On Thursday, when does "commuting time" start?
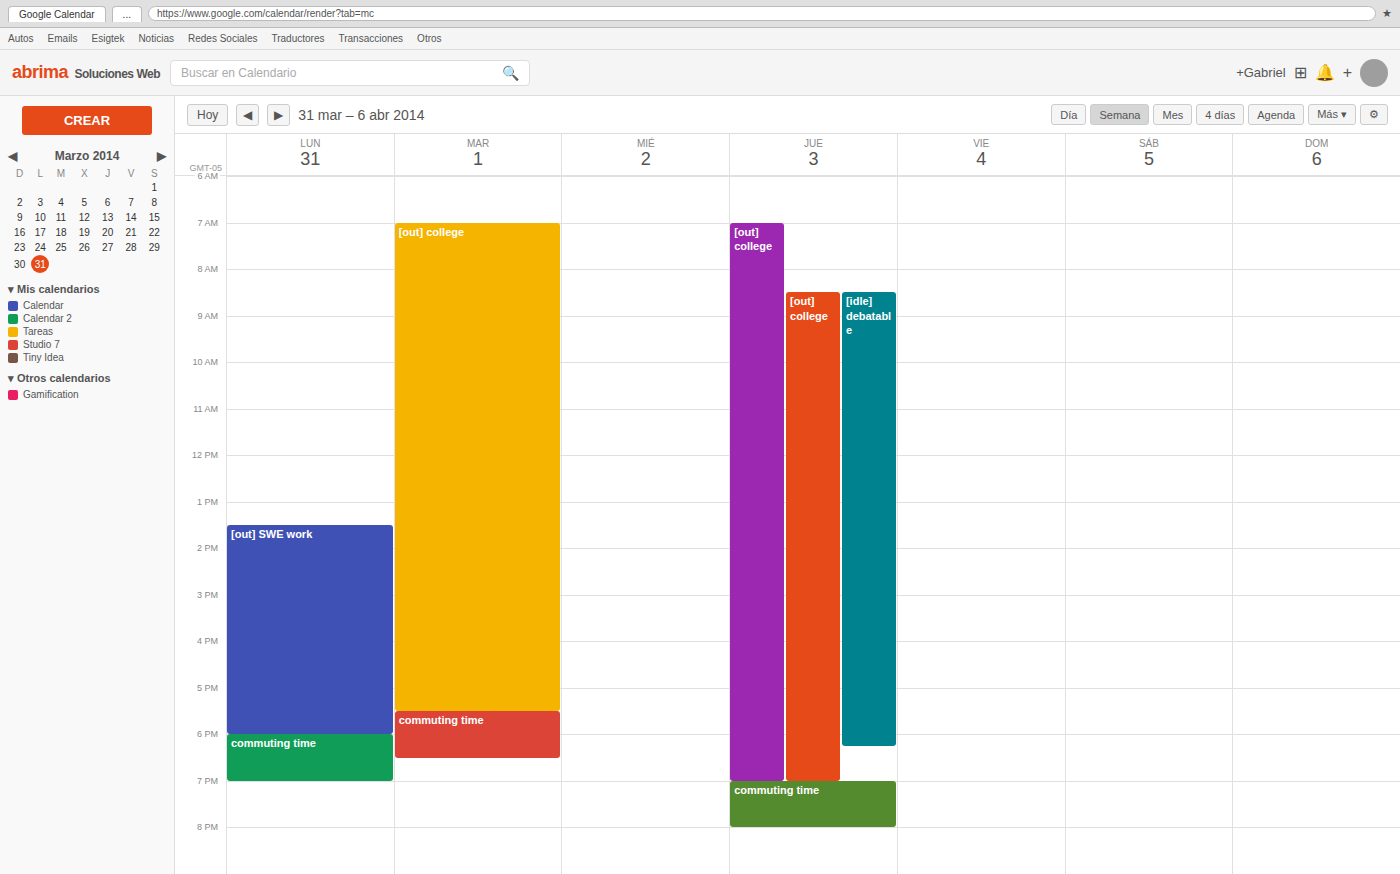
7:00 PM